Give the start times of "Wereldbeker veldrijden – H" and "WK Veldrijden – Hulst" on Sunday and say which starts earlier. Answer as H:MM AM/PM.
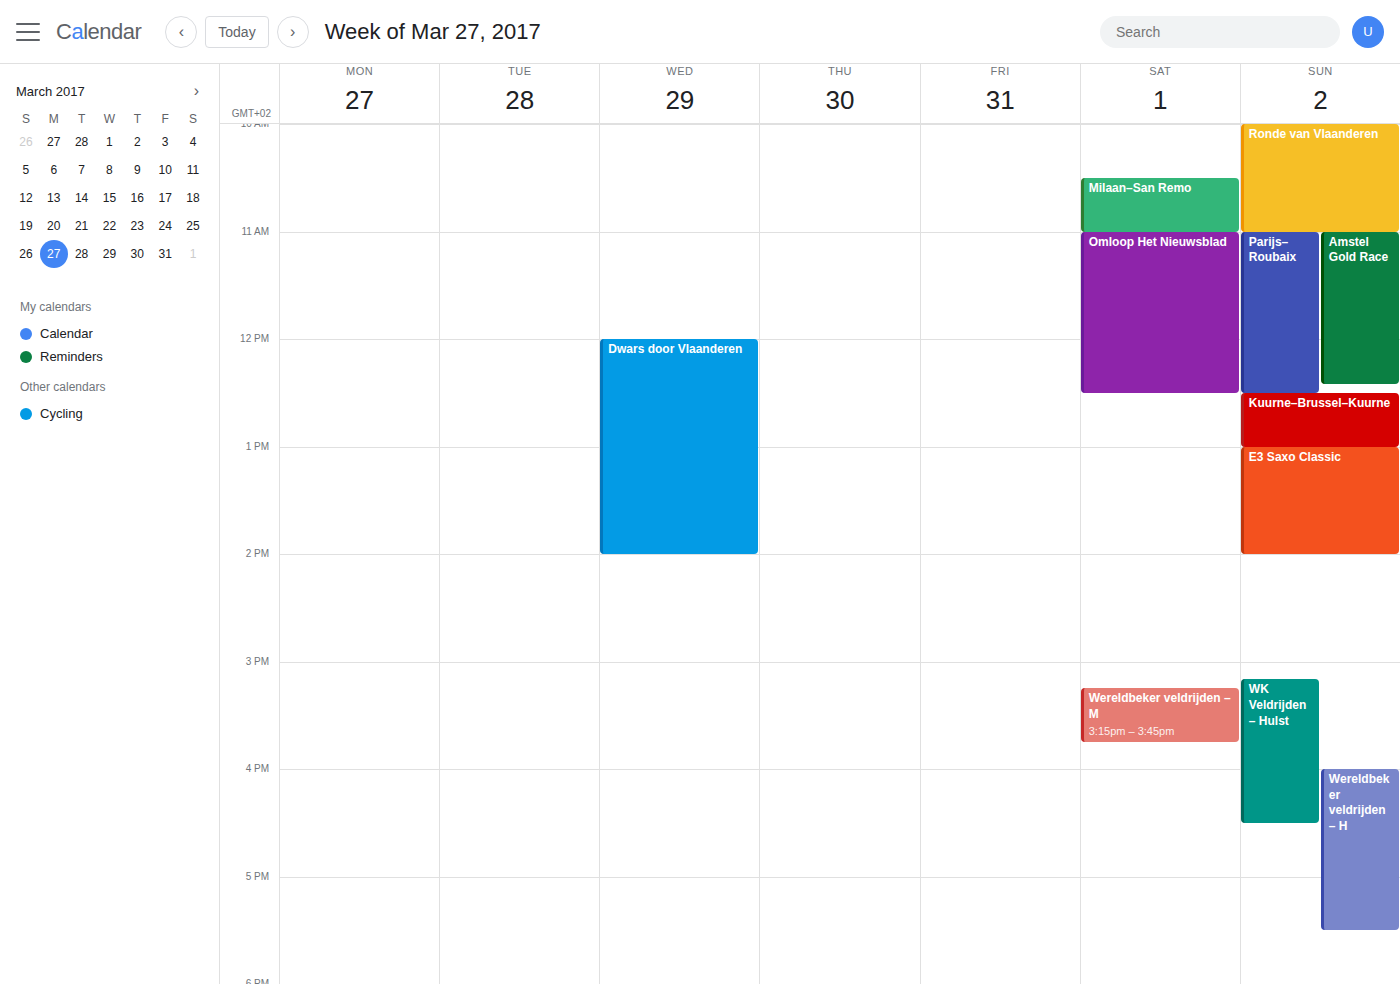
"WK Veldrijden – Hulst" 3:10 PM; "Wereldbeker veldrijden – H" 4:00 PM.